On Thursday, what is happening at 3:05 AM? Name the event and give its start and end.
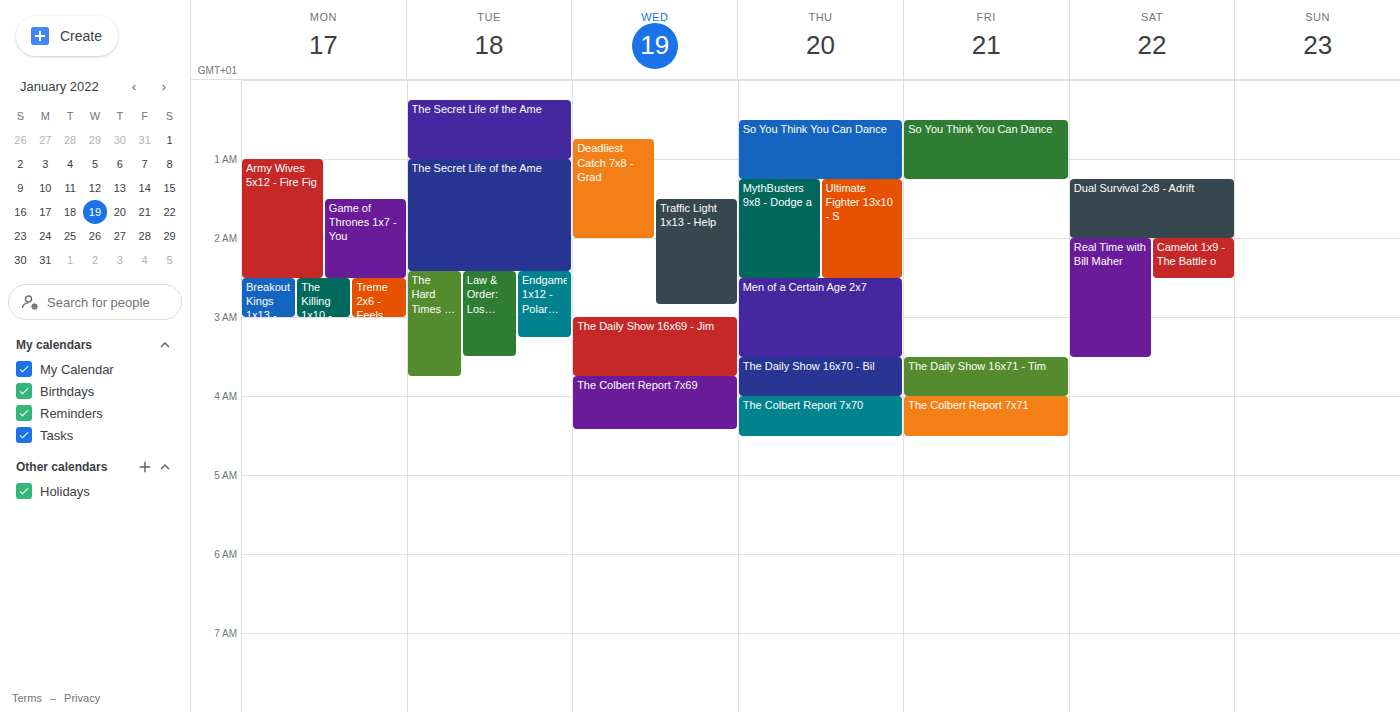
"Men of a Certain Age 2x7", 2:30 AM to 3:30 AM